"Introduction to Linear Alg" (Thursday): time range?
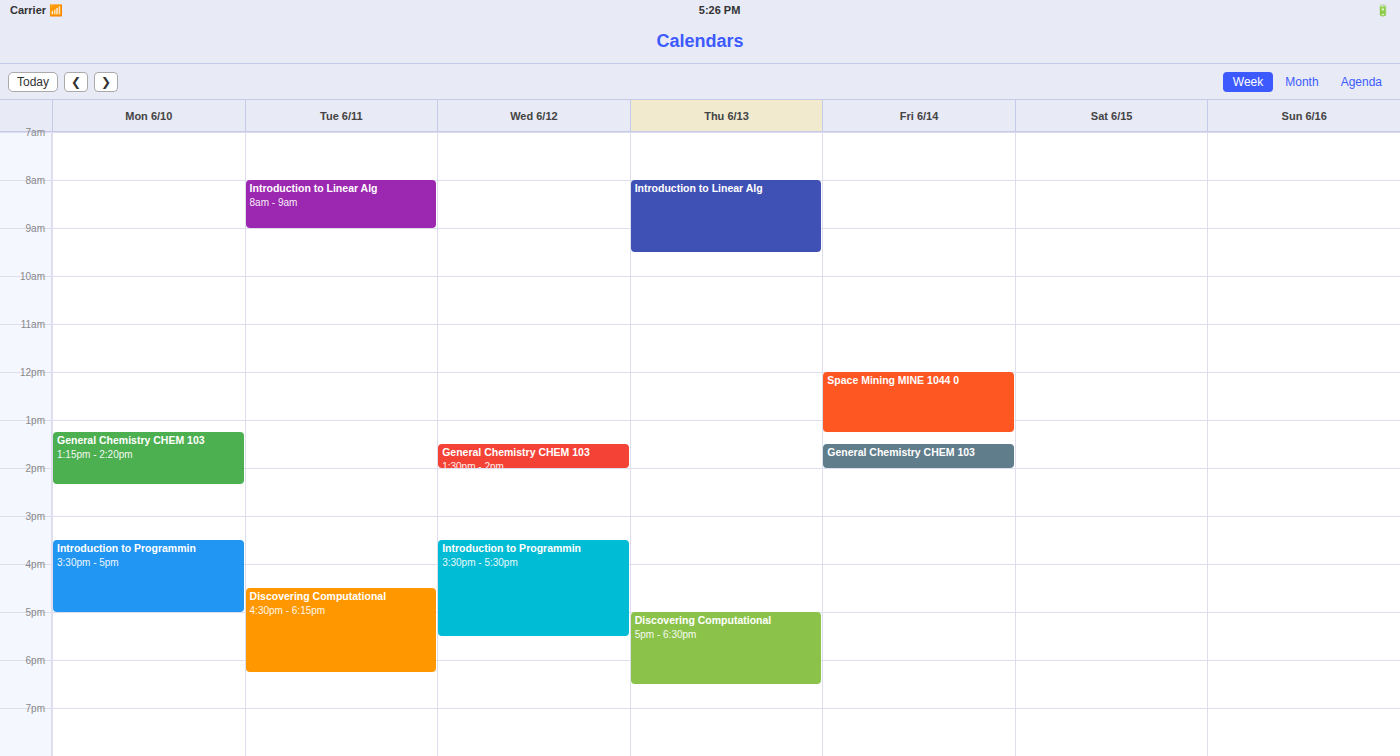
8:00 AM to 9:30 AM